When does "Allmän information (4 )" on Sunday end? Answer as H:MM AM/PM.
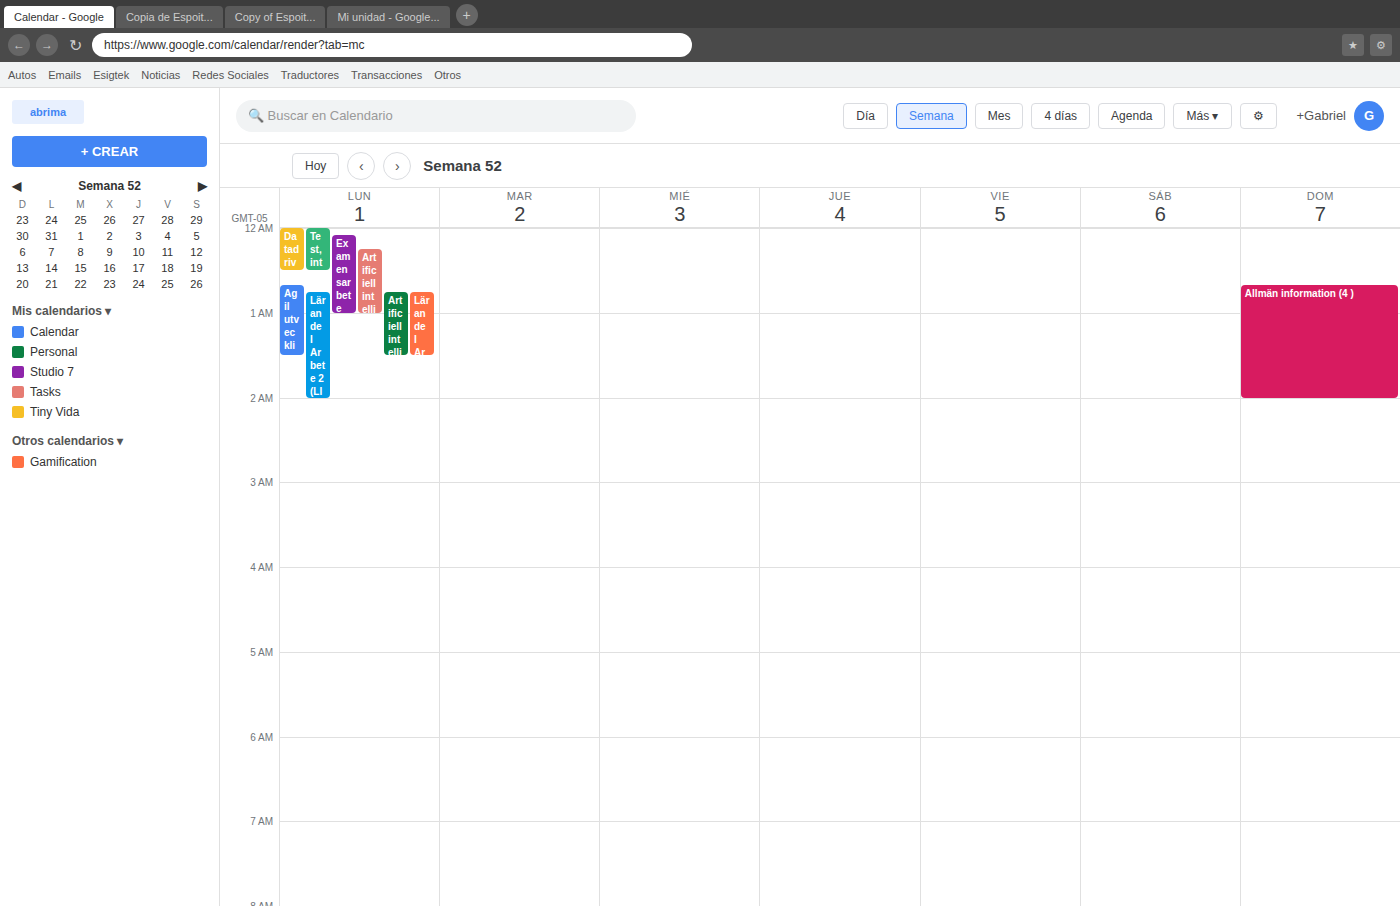
2:00 AM